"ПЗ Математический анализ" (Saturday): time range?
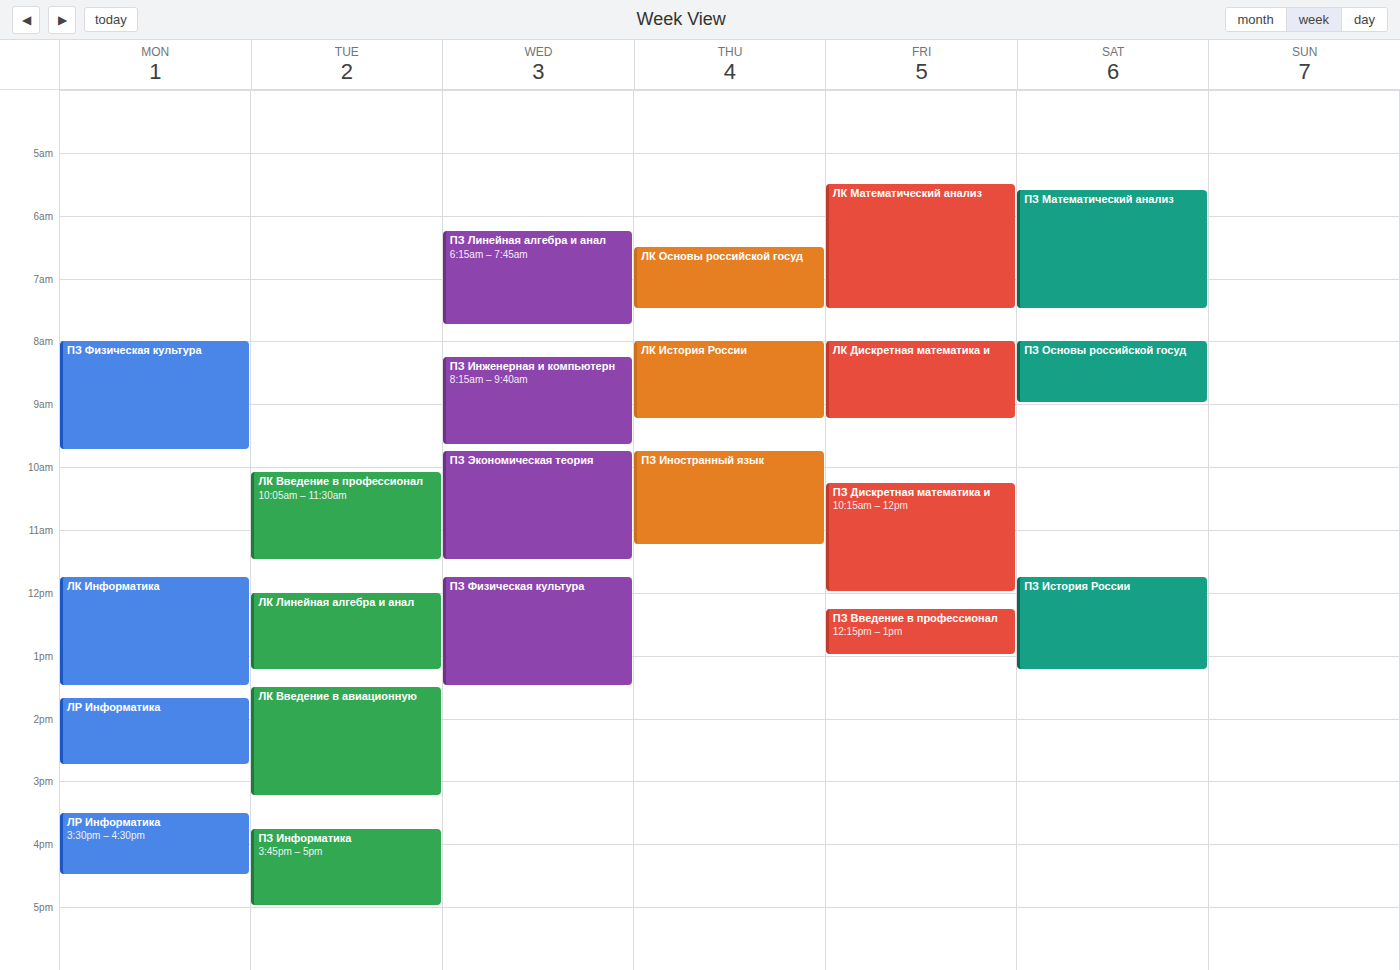
5:35 AM to 7:30 AM